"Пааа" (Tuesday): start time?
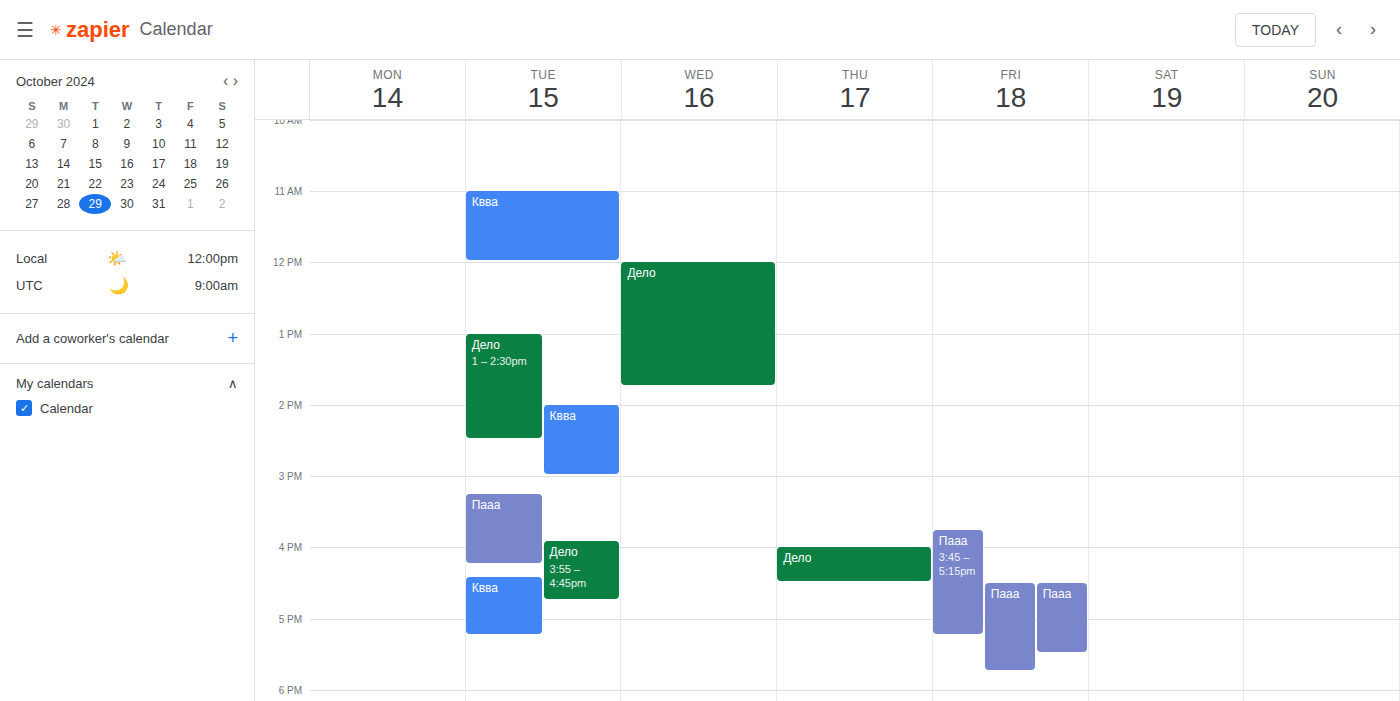
3:15 PM